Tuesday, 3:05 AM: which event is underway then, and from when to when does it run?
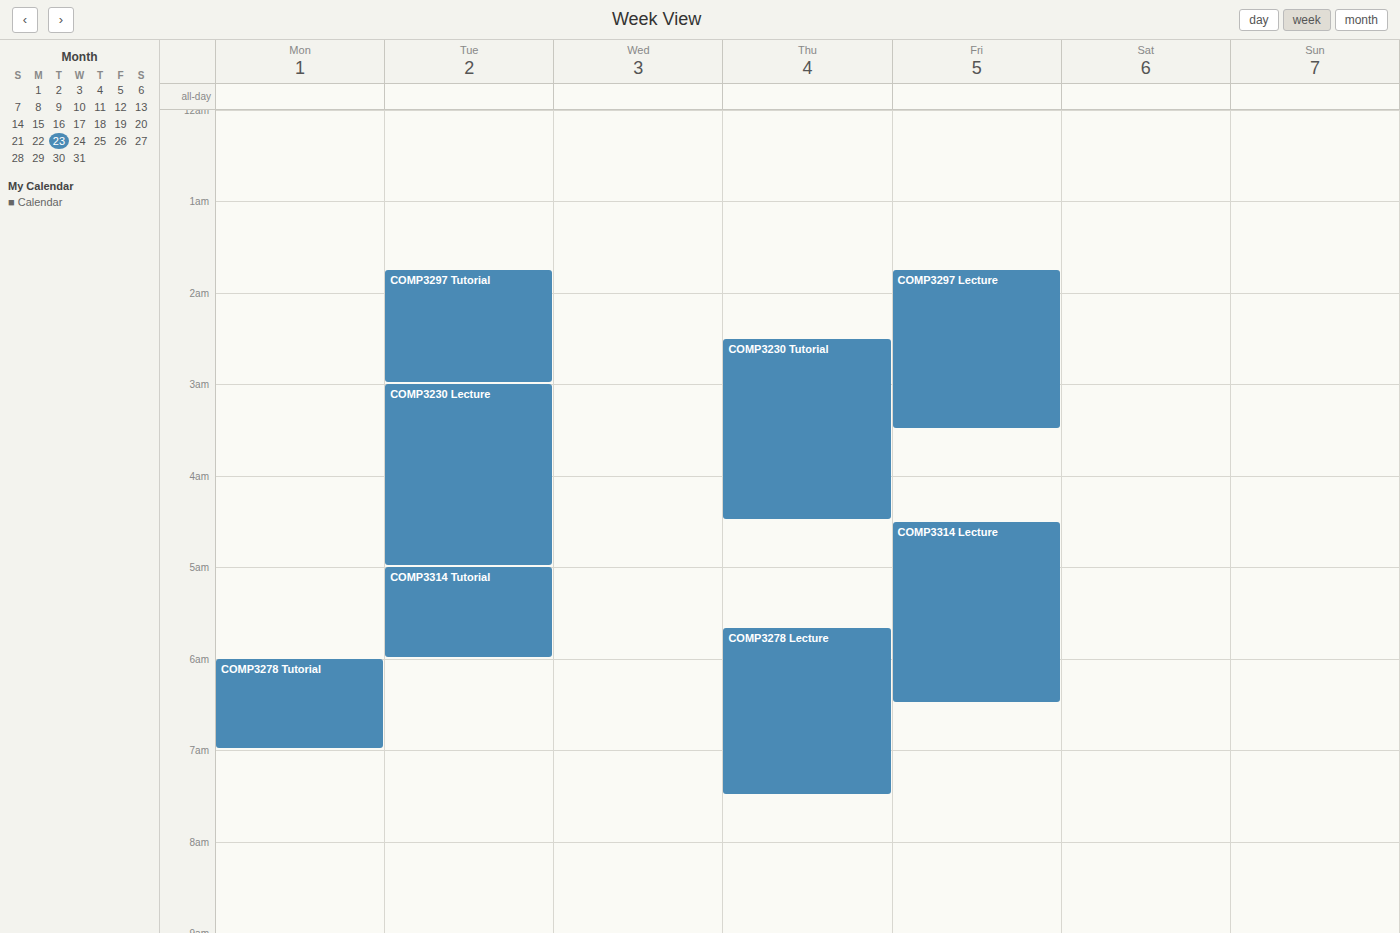
"COMP3230 Lecture", 3:00 AM to 5:00 AM